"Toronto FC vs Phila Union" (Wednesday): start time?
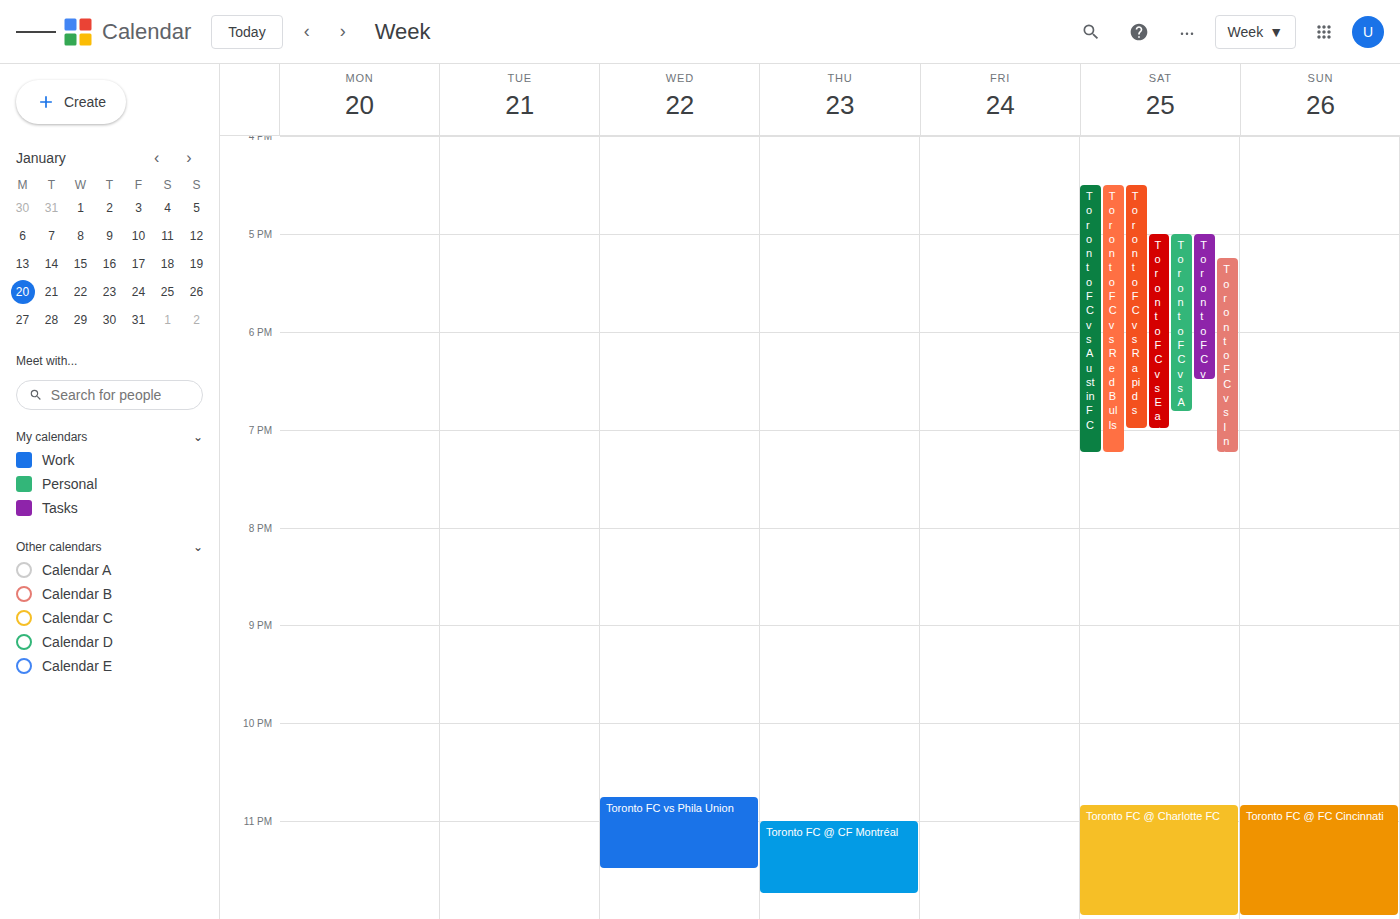
10:45 PM